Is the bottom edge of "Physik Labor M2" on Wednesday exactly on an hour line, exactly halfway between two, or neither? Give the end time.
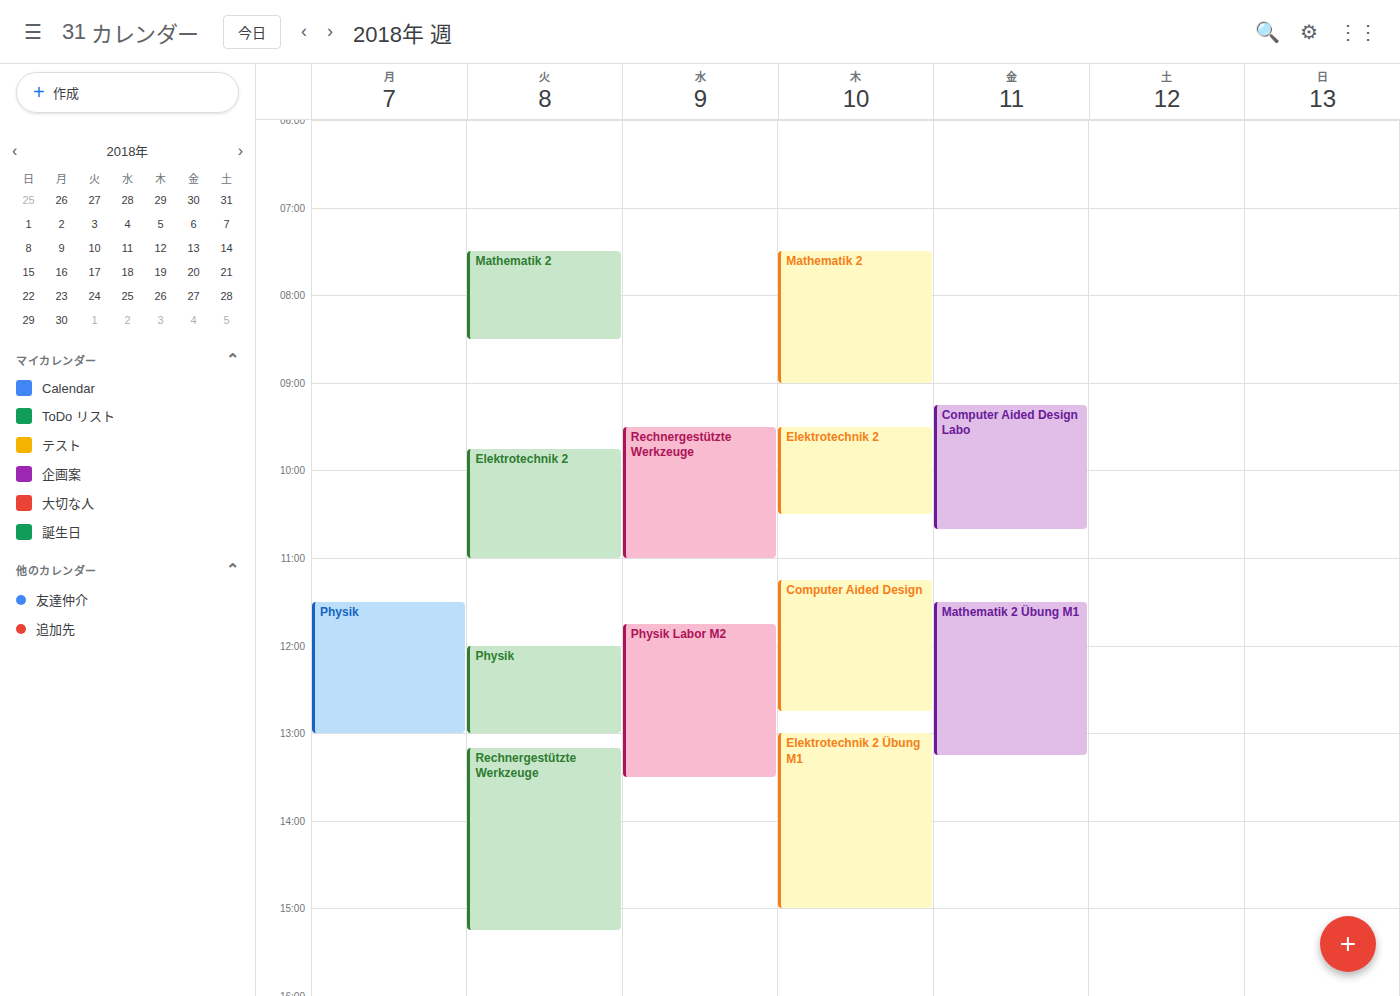
1:30 PM -- halfway between the 1 PM and 2 PM lines.